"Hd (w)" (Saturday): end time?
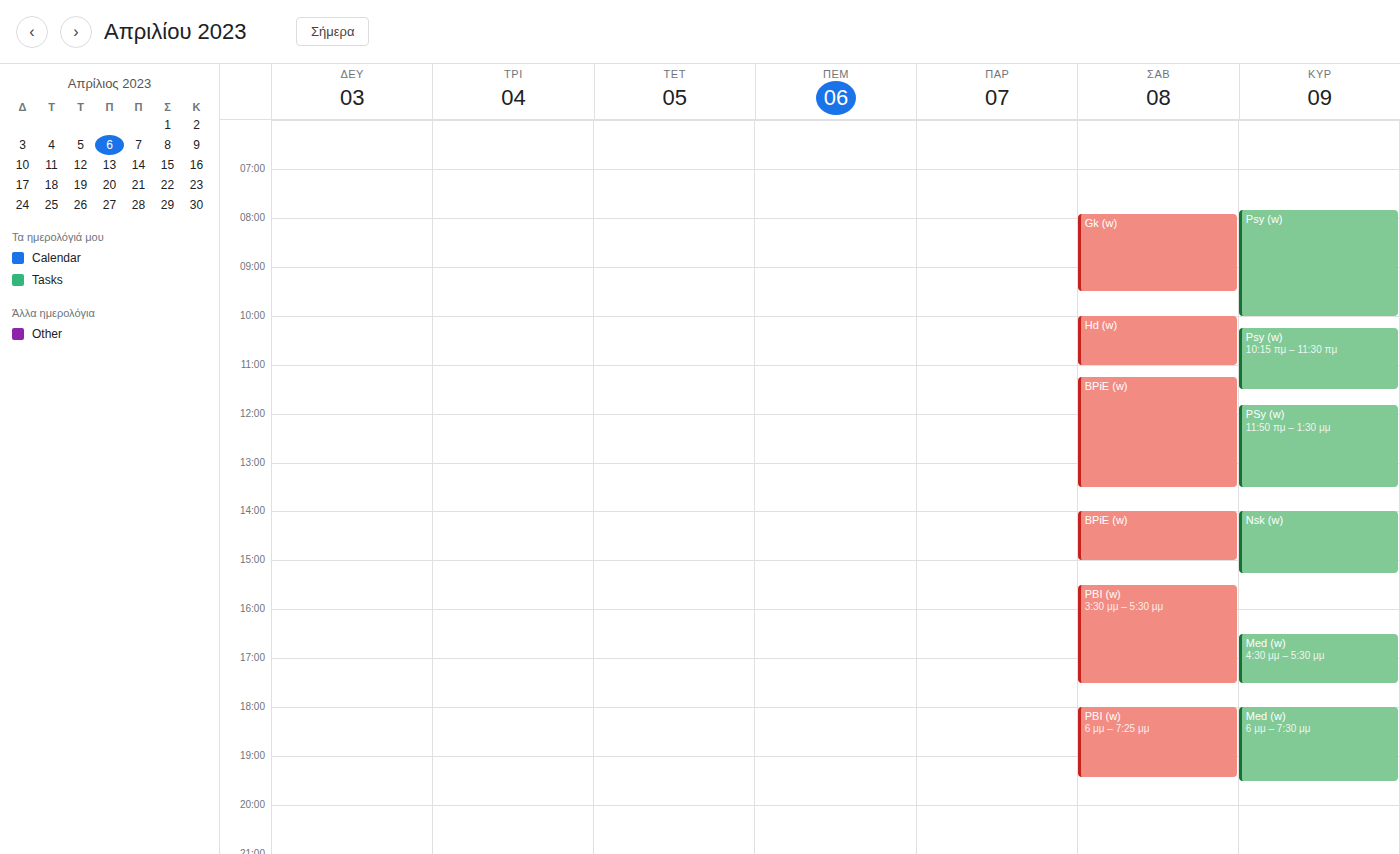
11:00 AM